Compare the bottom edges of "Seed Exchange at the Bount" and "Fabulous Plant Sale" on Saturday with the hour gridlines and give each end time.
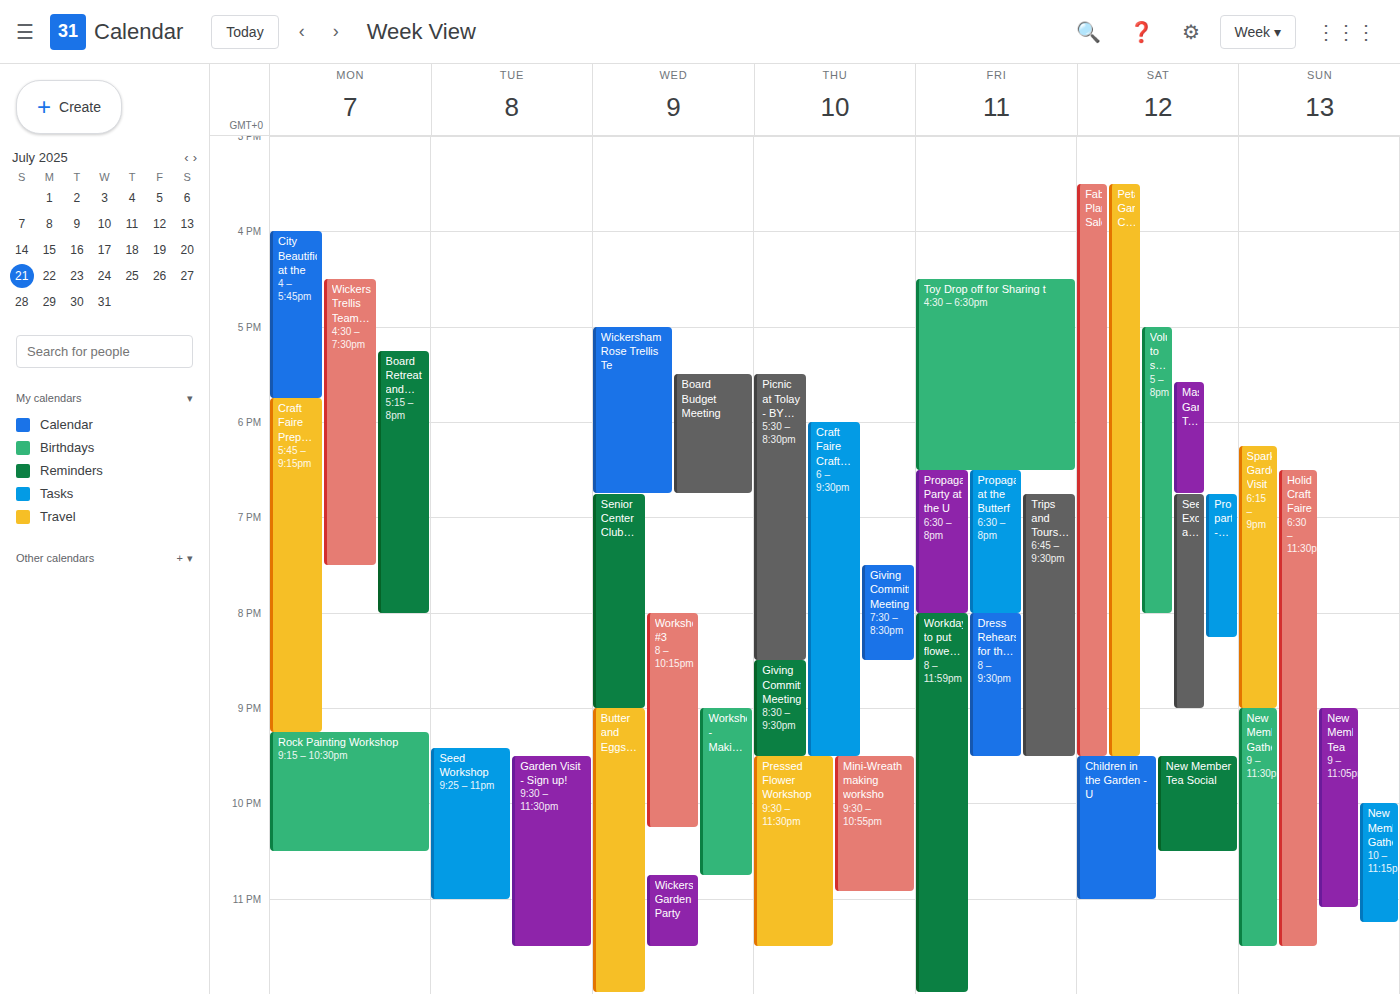
"Seed Exchange at the Bount": 9:00 PM, exactly on the 9 PM line. "Fabulous Plant Sale": 9:30 PM, halfway between the 9 PM and 10 PM lines.